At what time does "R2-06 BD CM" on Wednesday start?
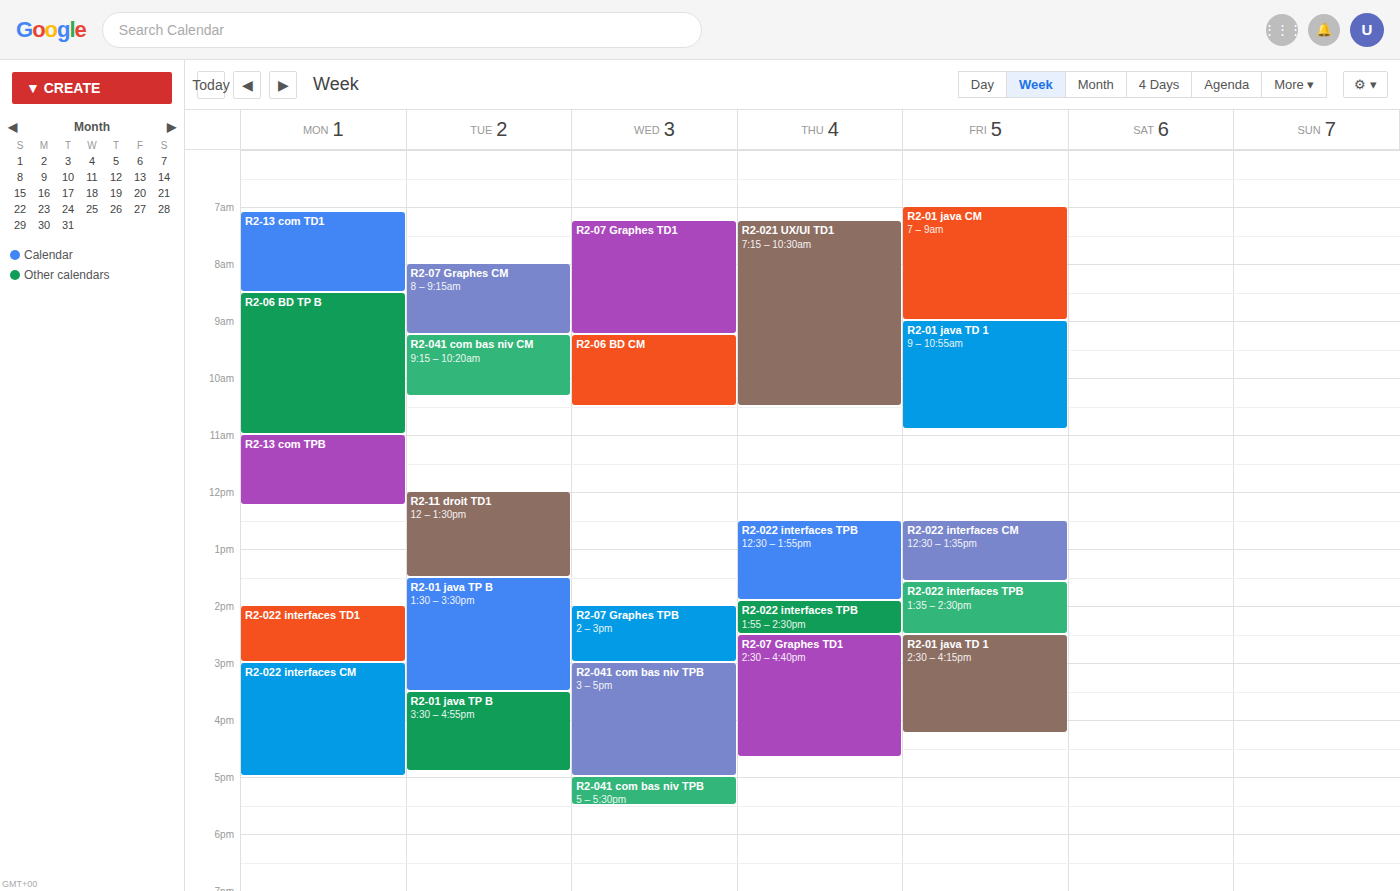
9:15 AM